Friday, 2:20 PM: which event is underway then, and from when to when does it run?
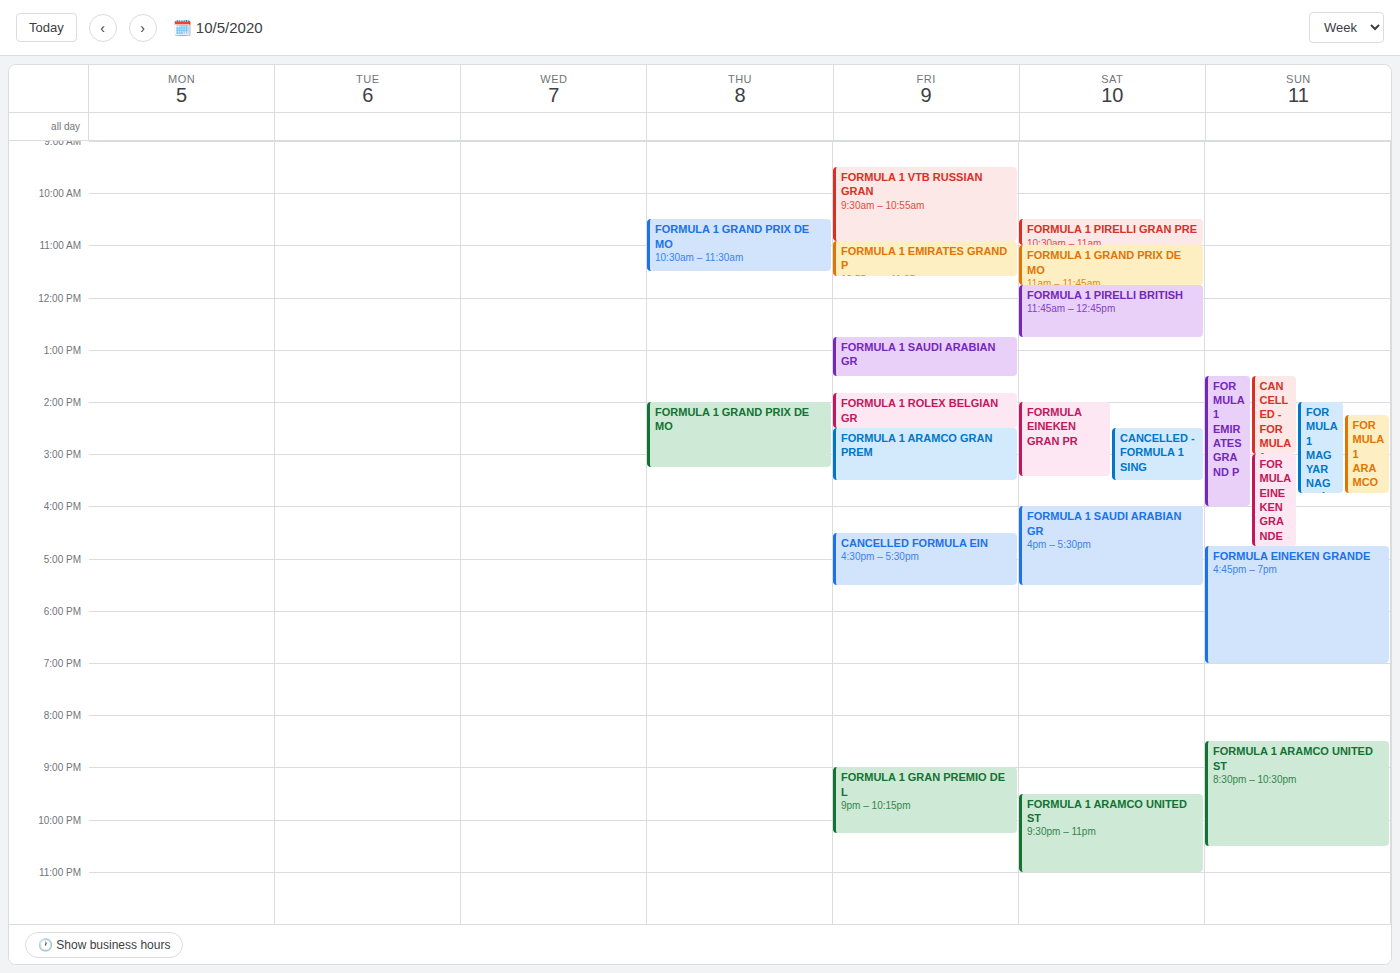
"FORMULA 1 ROLEX BELGIAN GR", 1:50 PM to 2:30 PM